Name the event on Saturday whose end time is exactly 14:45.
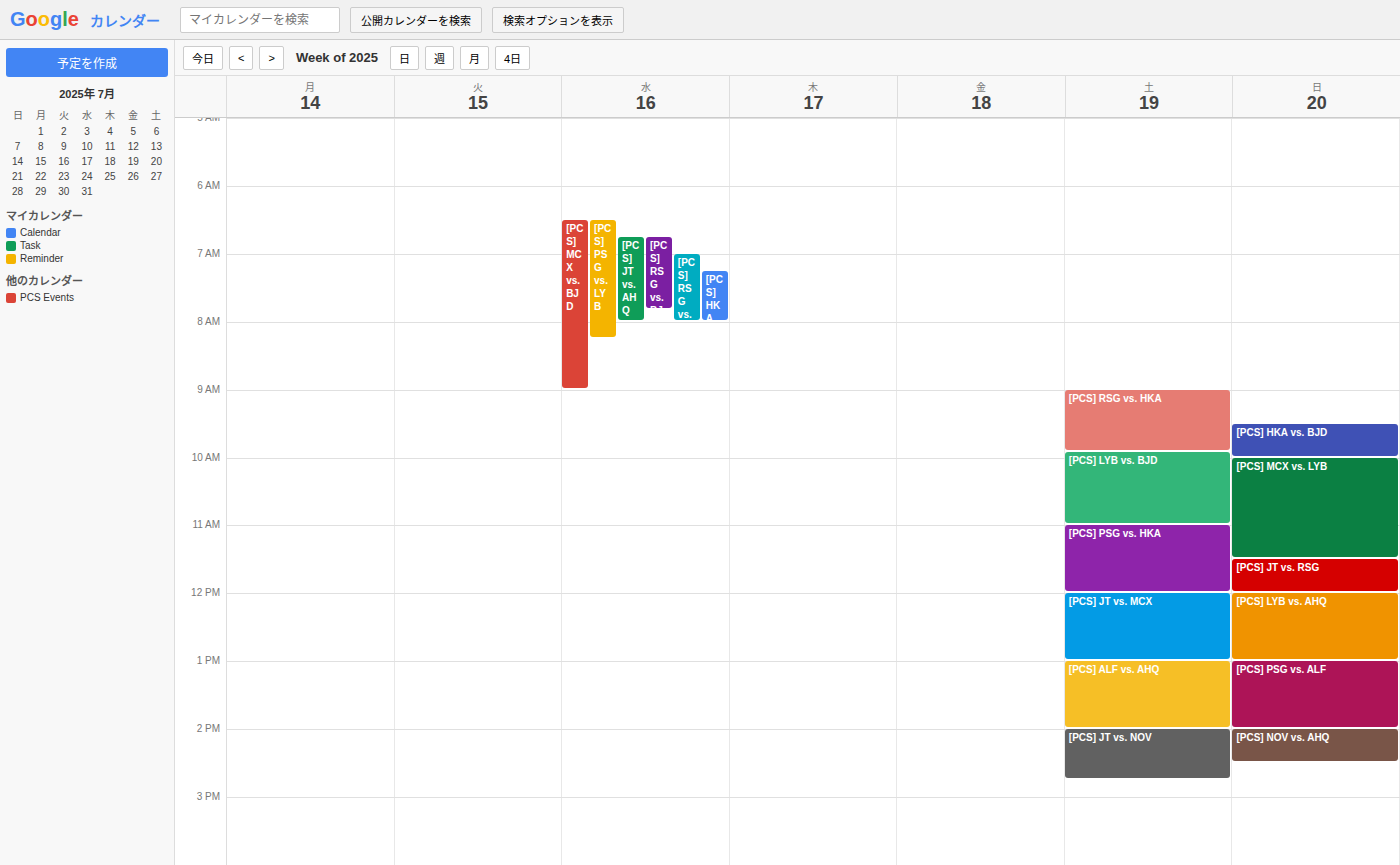
"[PCS] JT vs. NOV"